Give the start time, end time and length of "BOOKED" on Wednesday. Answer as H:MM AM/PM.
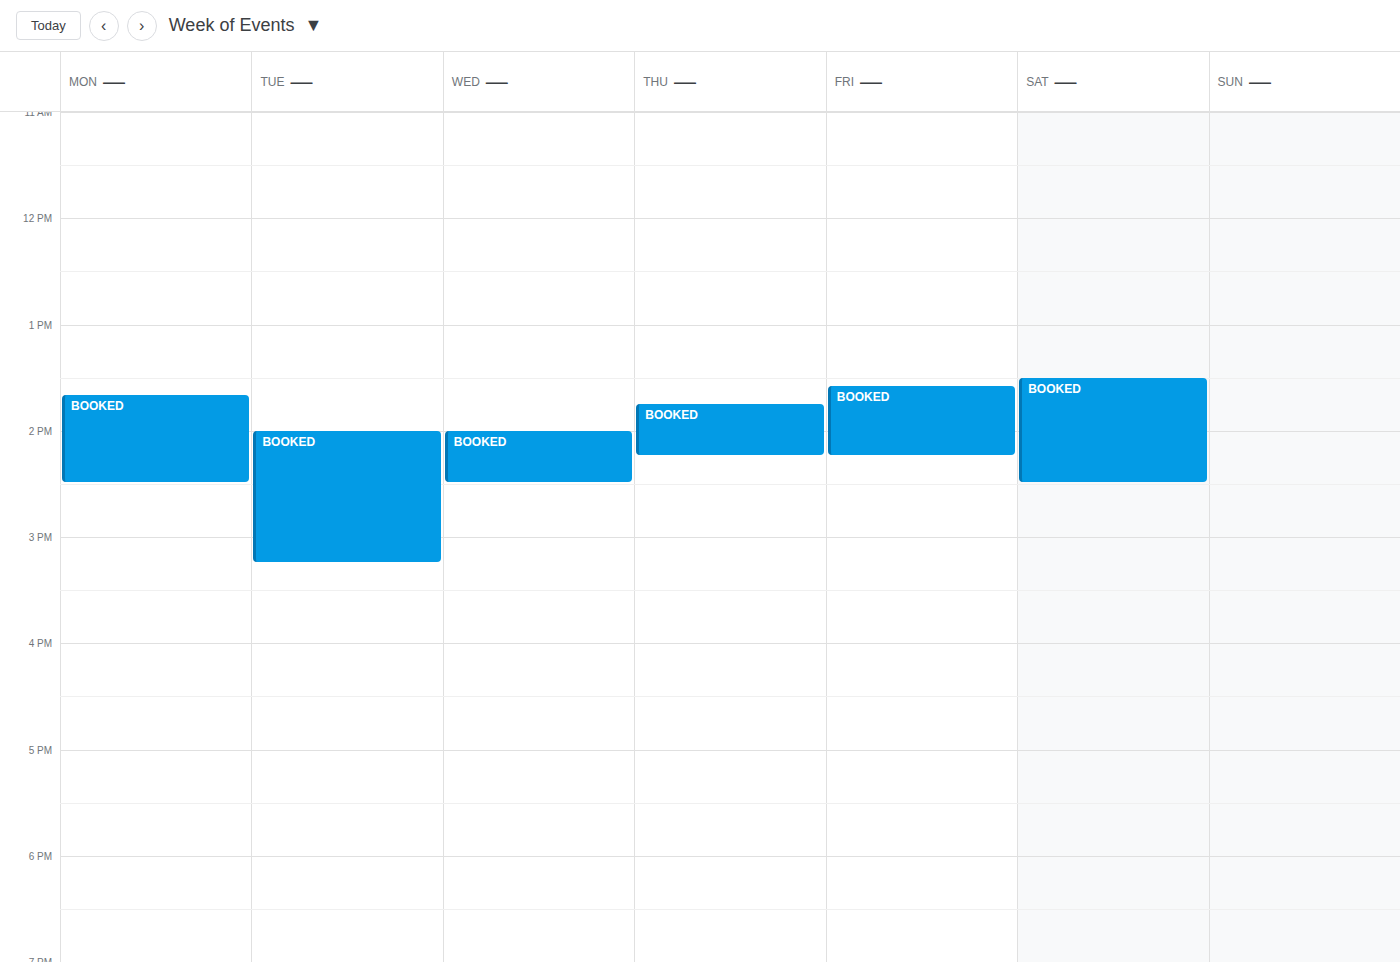
2:00 PM to 2:30 PM, 30 minutes